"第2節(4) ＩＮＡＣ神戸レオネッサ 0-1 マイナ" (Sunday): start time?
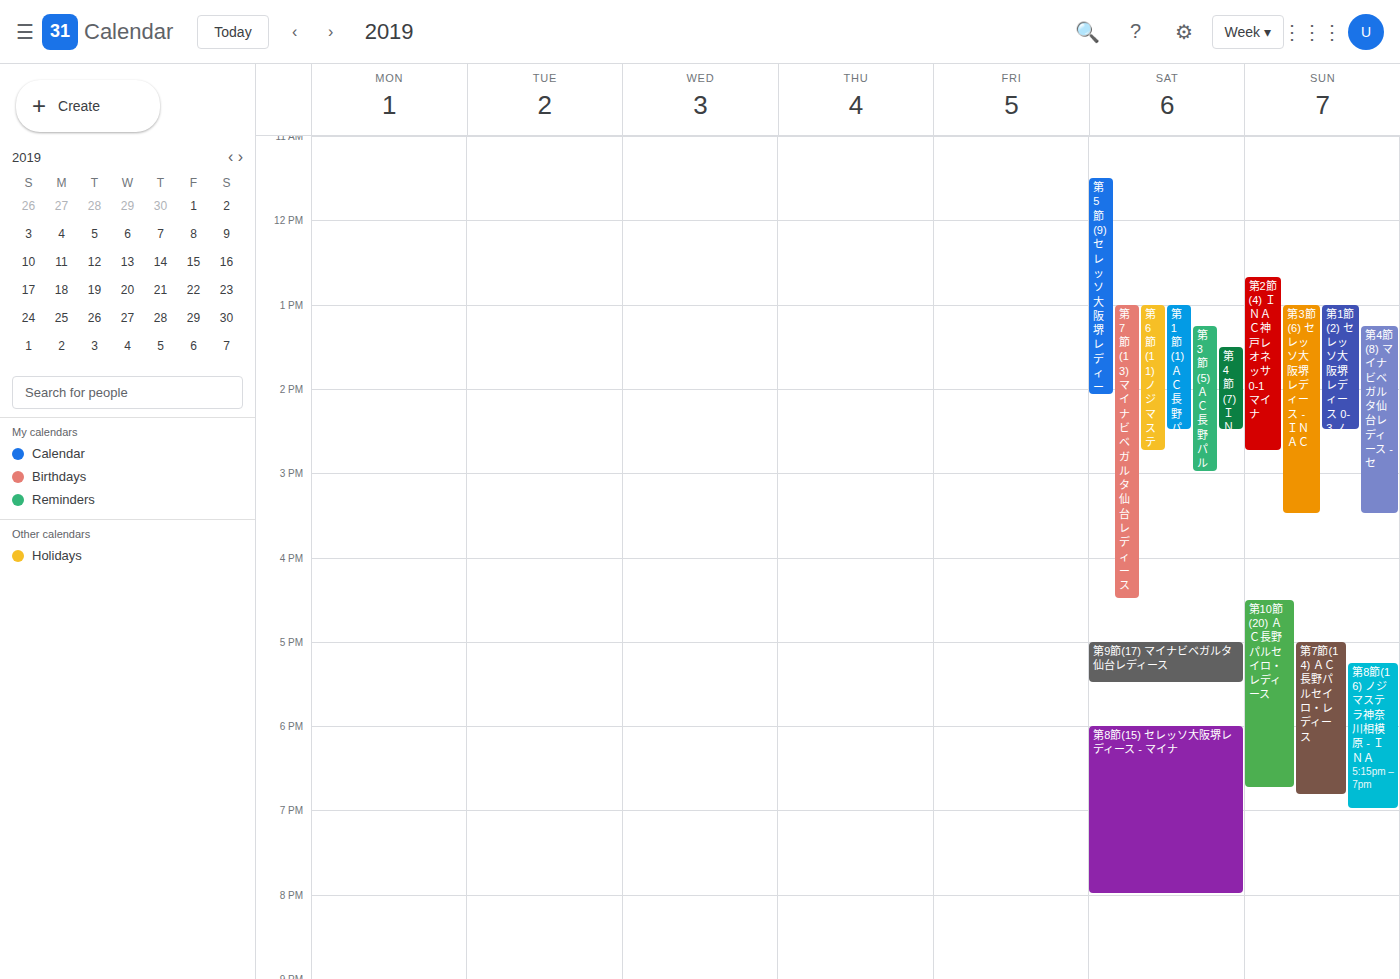
12:40